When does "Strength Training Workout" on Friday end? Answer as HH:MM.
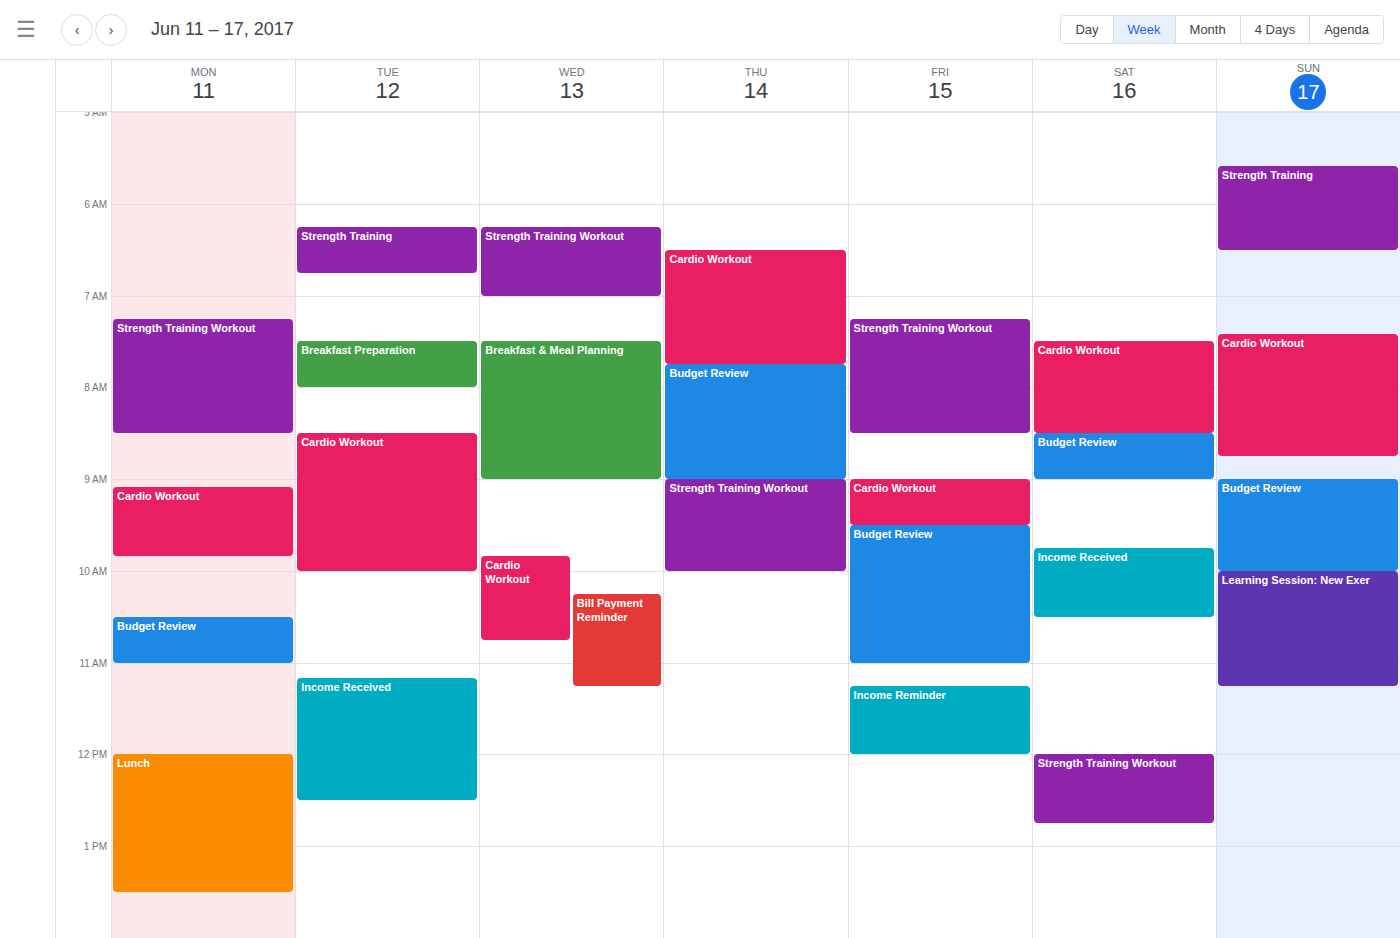
08:30